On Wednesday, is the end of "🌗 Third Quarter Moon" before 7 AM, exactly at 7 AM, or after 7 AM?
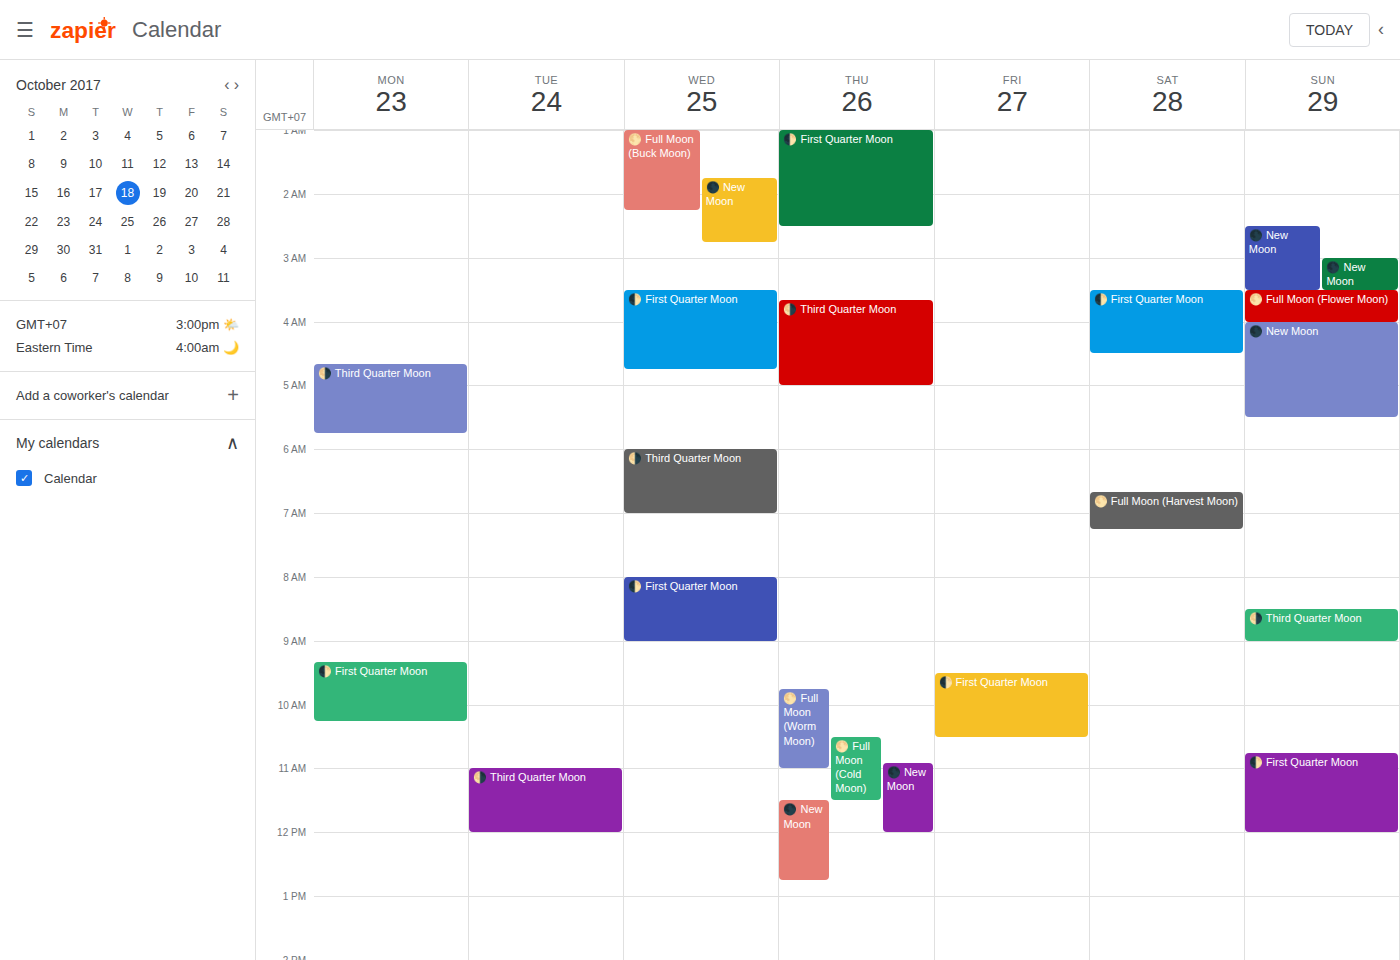
7:00 AM -- exactly at 7 AM, on the 7 AM line.